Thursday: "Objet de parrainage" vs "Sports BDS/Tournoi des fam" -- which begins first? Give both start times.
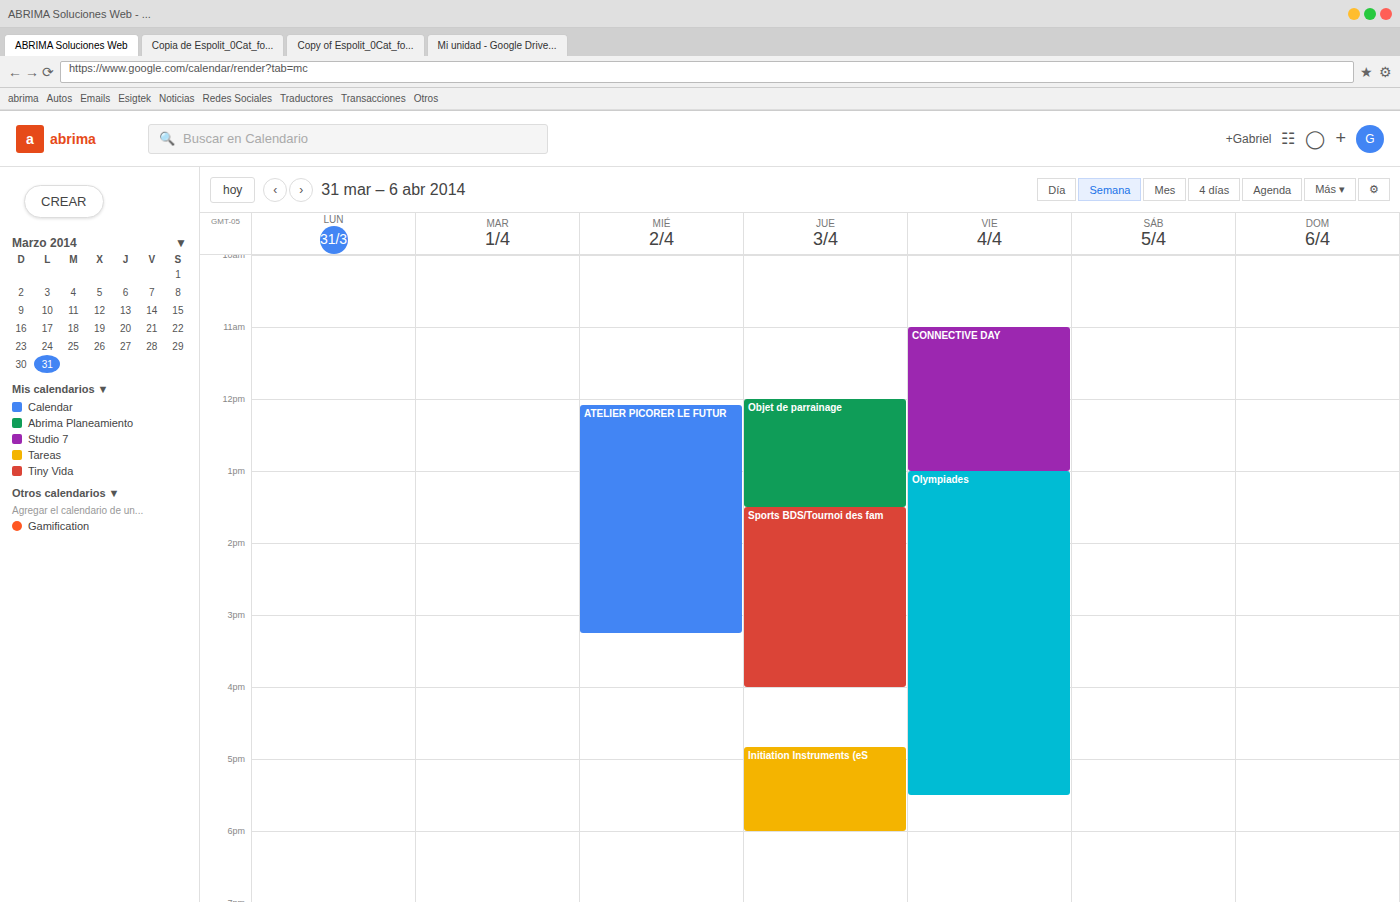
"Objet de parrainage" 12:00; "Sports BDS/Tournoi des fam" 13:30.